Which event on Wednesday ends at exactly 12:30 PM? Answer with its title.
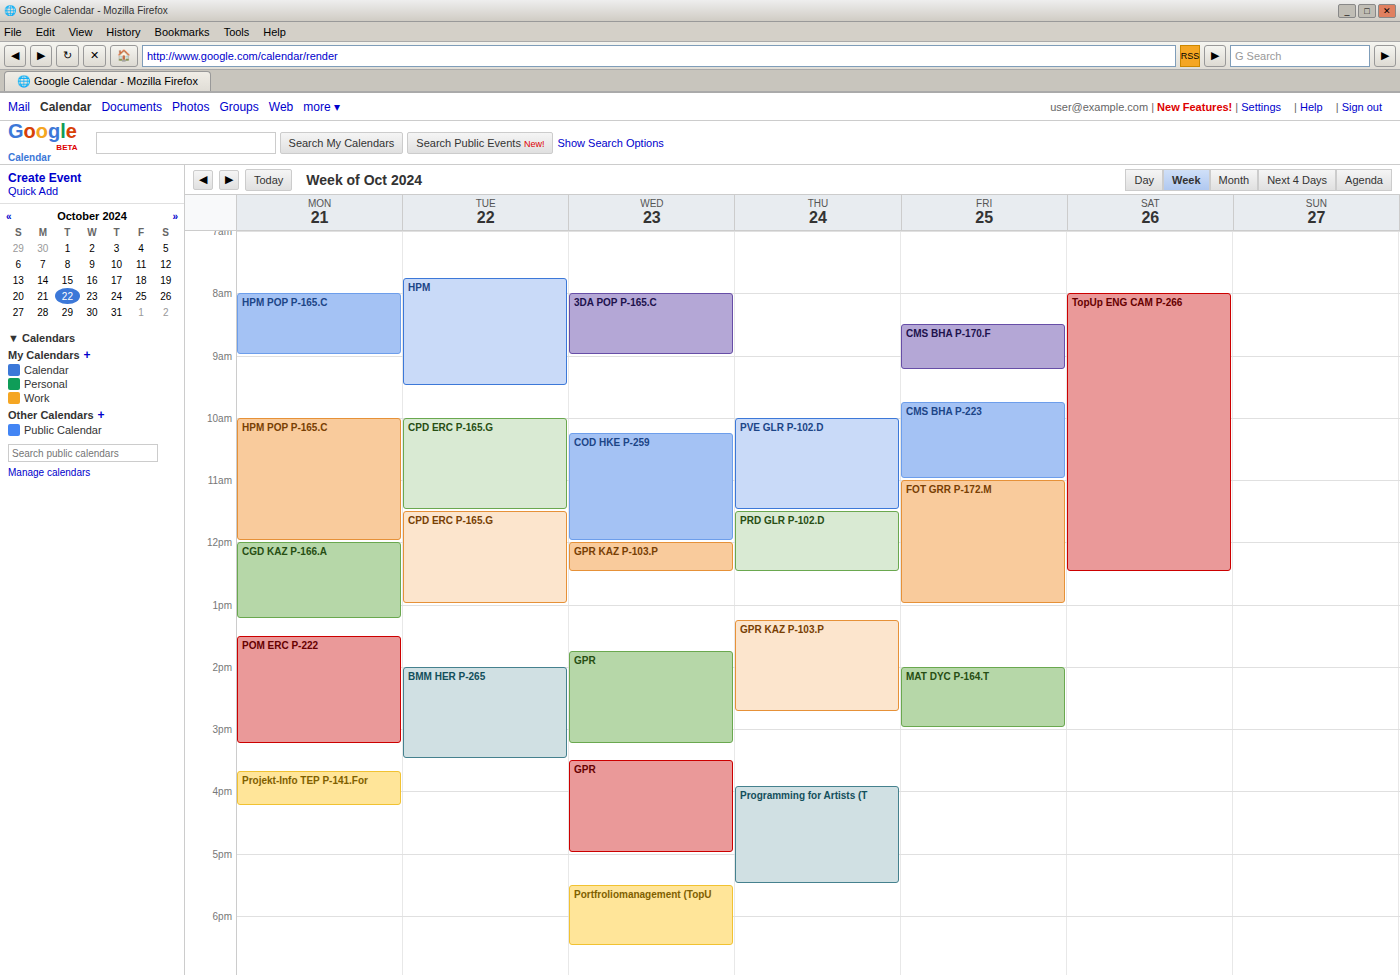
"GPR KAZ P-103.P"